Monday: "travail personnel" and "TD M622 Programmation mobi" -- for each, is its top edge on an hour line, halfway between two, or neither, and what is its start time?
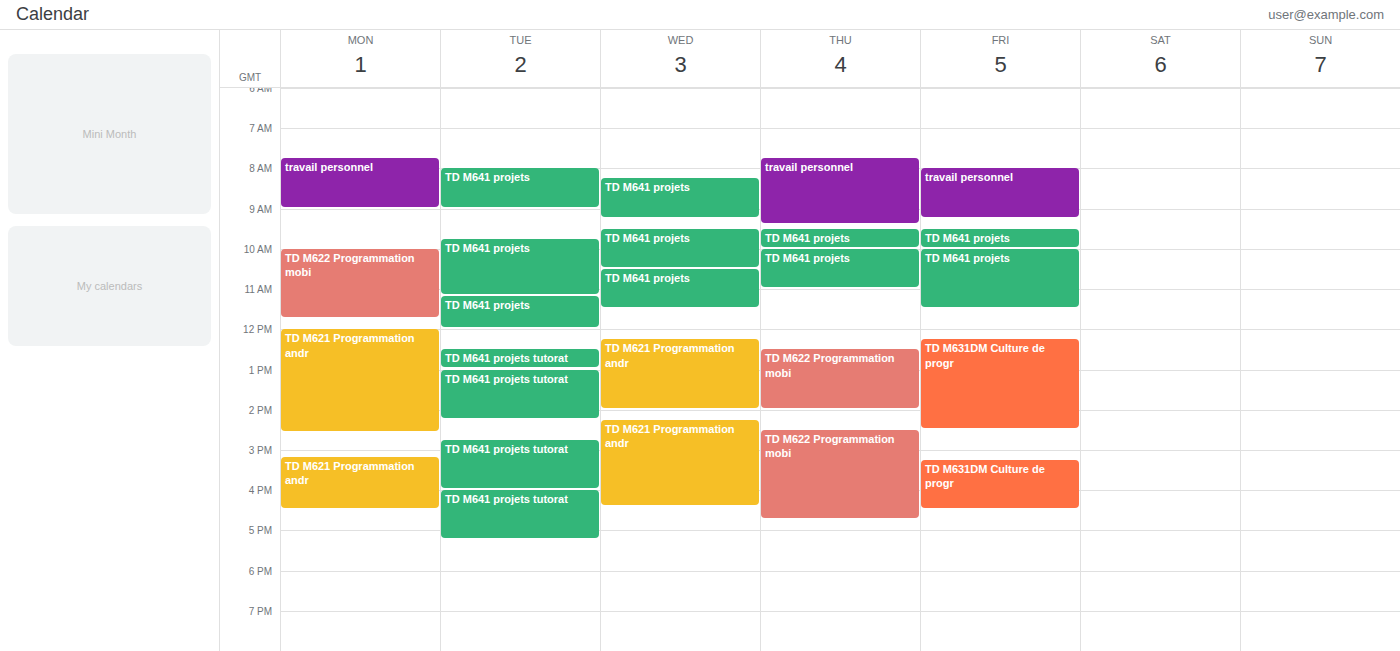
"travail personnel": 7:45 AM, neither: three quarters of the way from the 7 AM line to the 8 AM line. "TD M622 Programmation mobi": 10:00 AM, exactly on the 10 AM line.